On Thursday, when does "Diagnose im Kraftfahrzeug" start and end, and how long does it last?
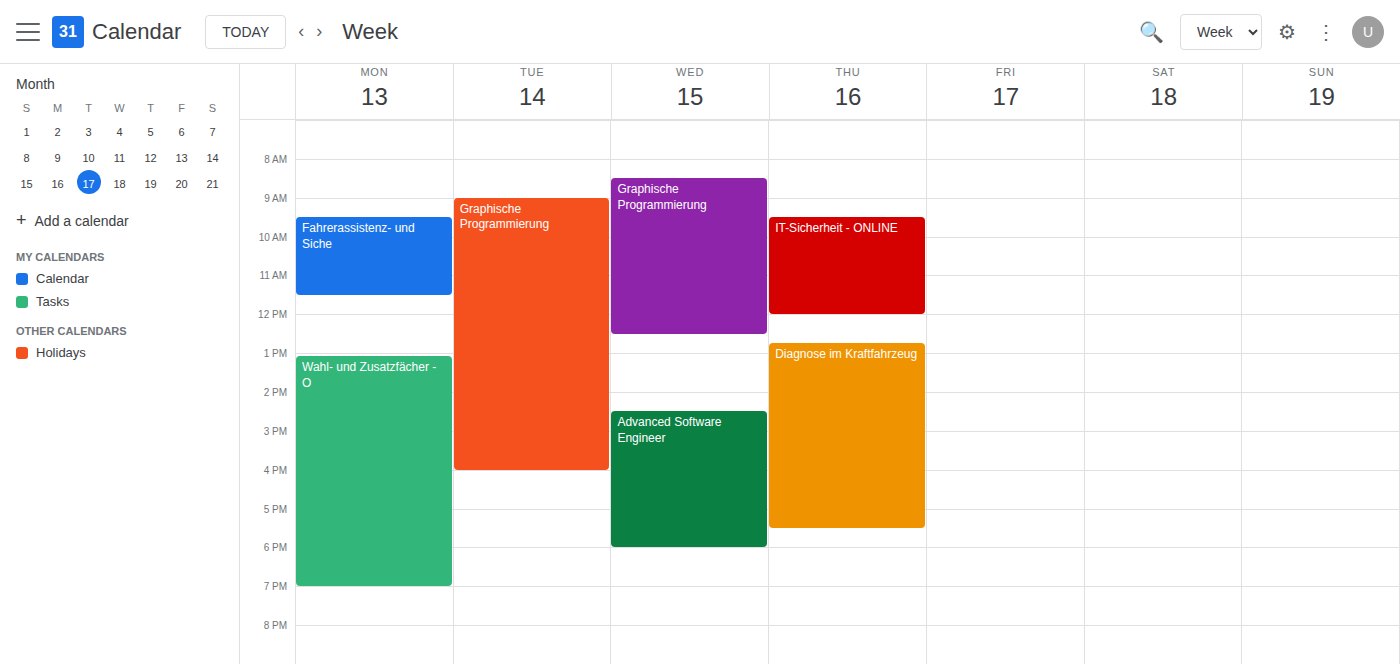
12:45 PM to 5:30 PM, 4 hours 45 minutes